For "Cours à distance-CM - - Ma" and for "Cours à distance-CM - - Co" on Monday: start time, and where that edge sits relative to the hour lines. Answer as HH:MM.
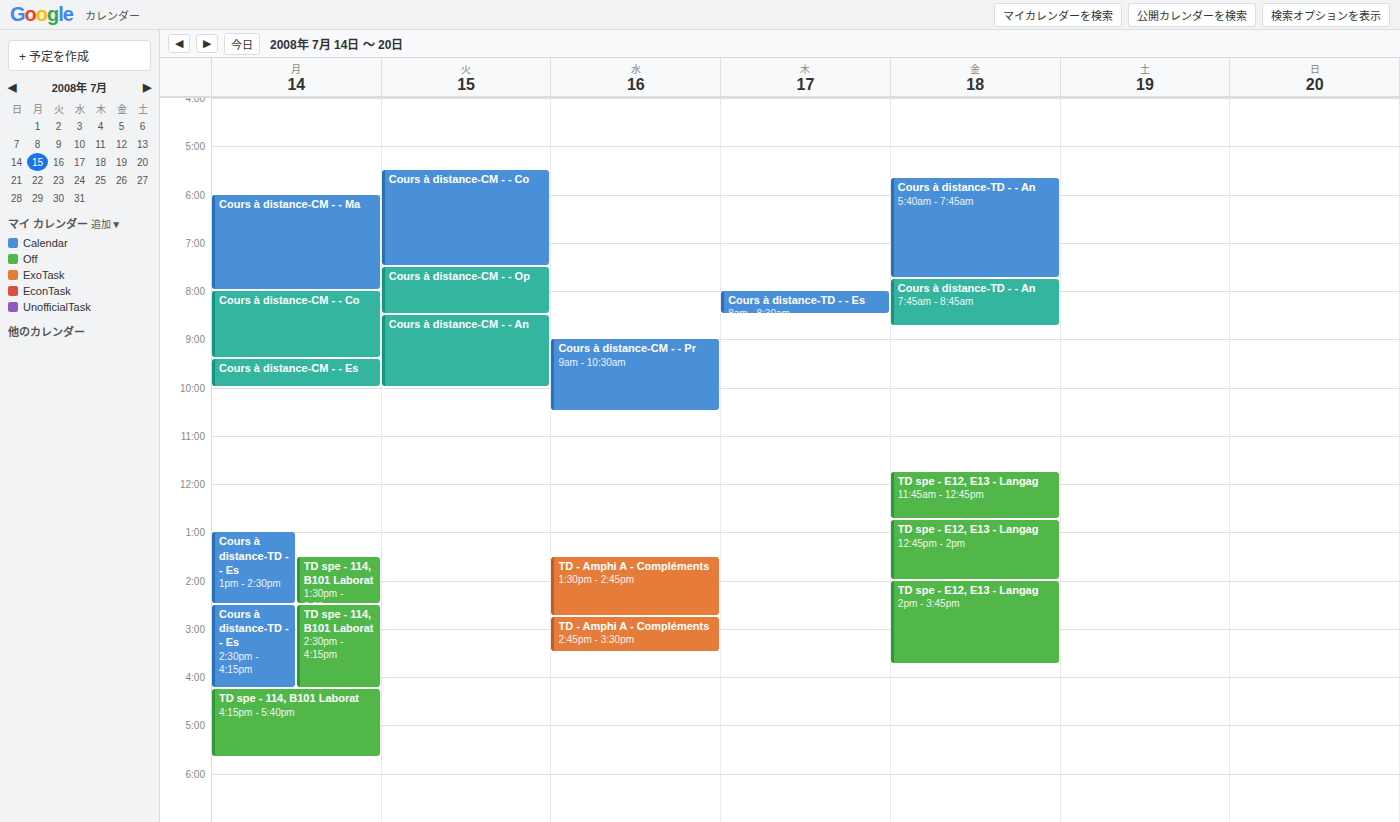
"Cours à distance-CM - - Ma": 06:00, exactly on the 06:00 line. "Cours à distance-CM - - Co": 08:00, exactly on the 08:00 line.